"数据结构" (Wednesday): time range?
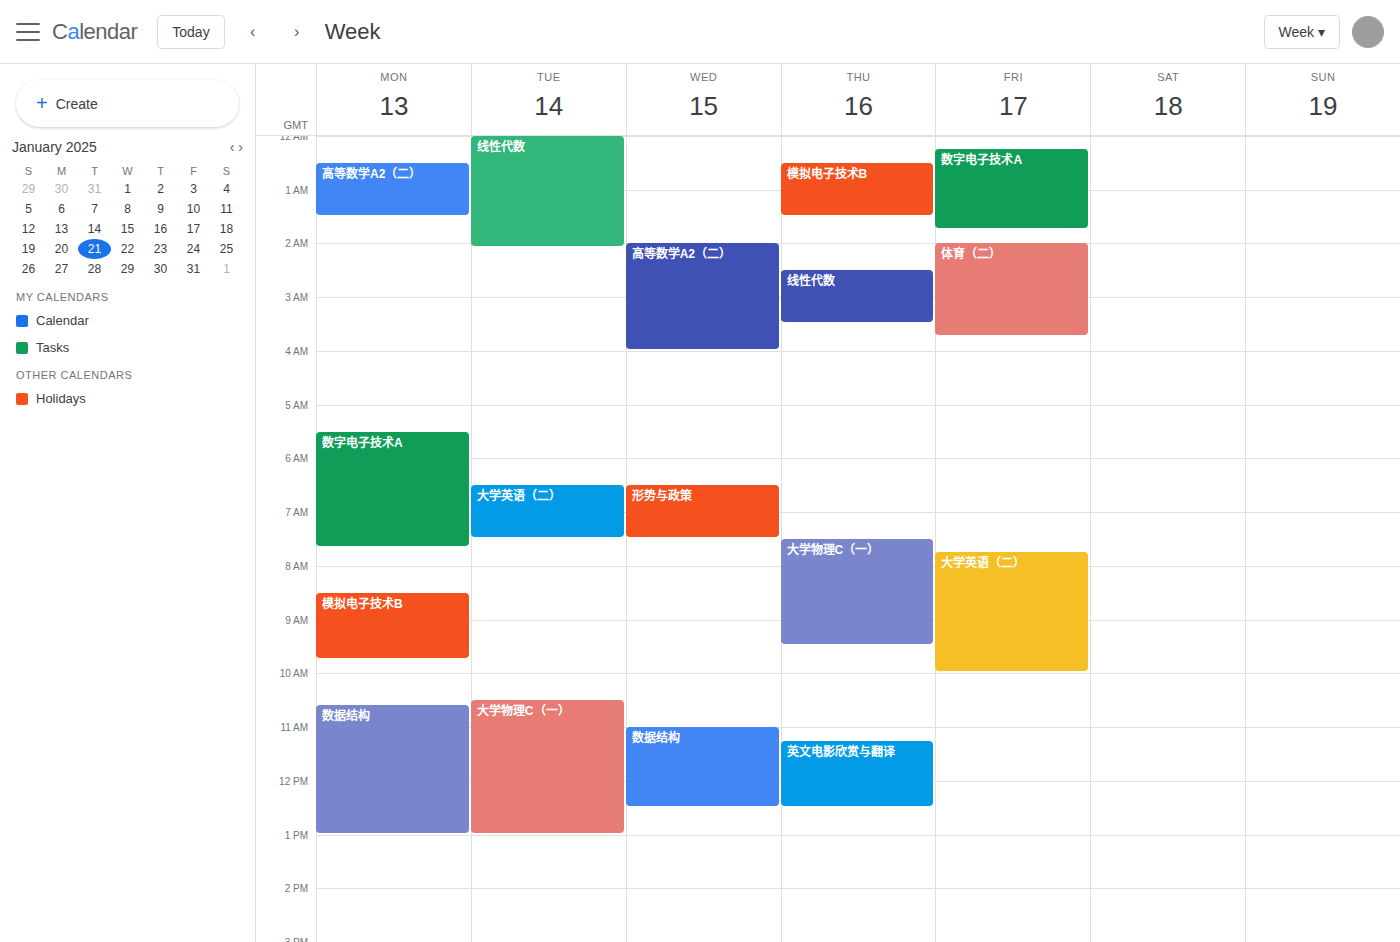
11:00 AM to 12:30 PM